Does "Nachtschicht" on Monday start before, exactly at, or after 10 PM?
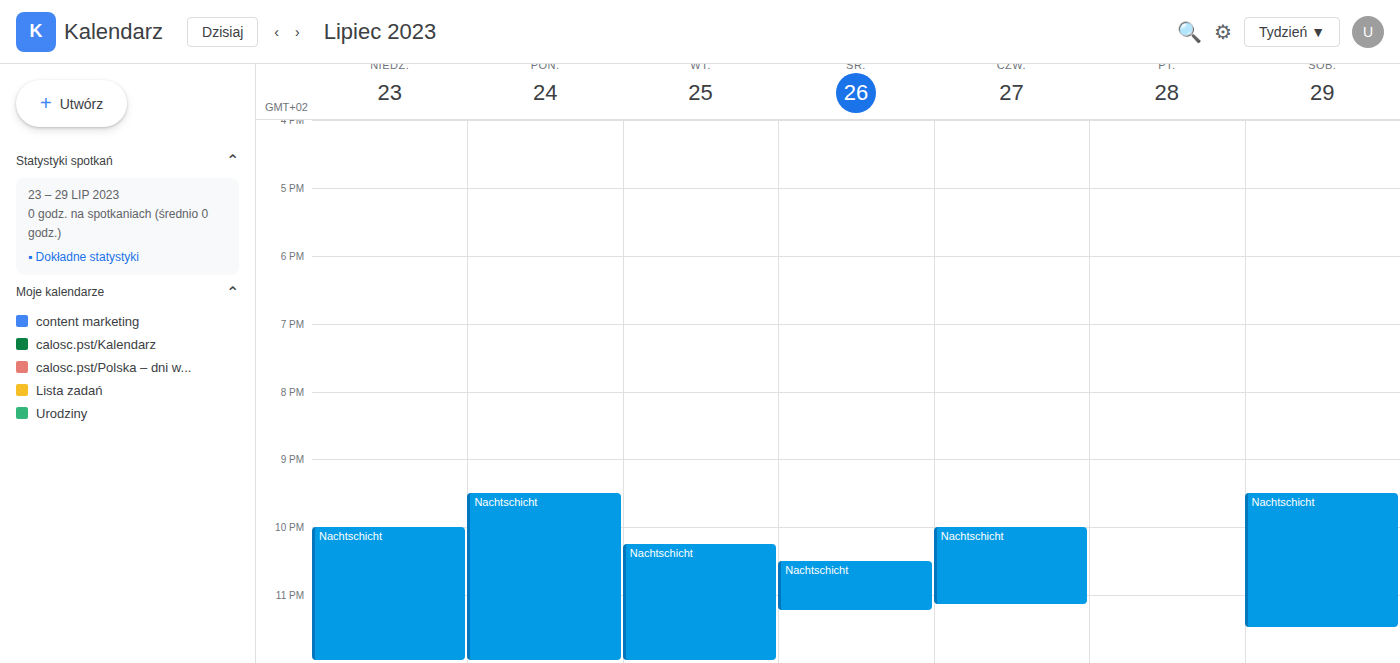
9:30 PM -- before 10 PM, 30 minutes above the 10 PM line.